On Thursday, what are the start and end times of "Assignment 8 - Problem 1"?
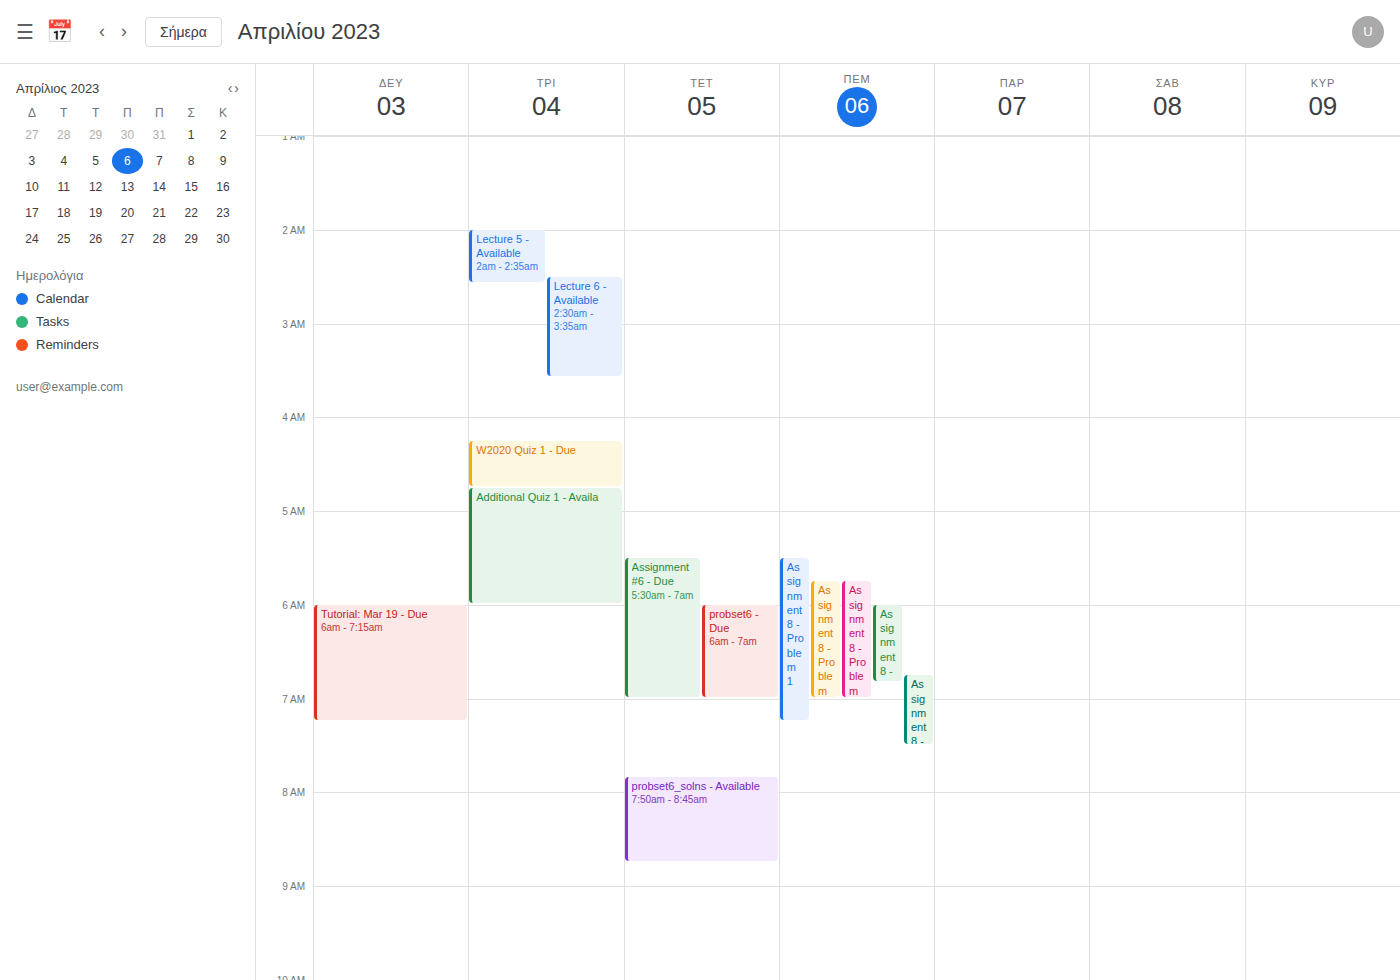
5:30 AM to 7:15 AM